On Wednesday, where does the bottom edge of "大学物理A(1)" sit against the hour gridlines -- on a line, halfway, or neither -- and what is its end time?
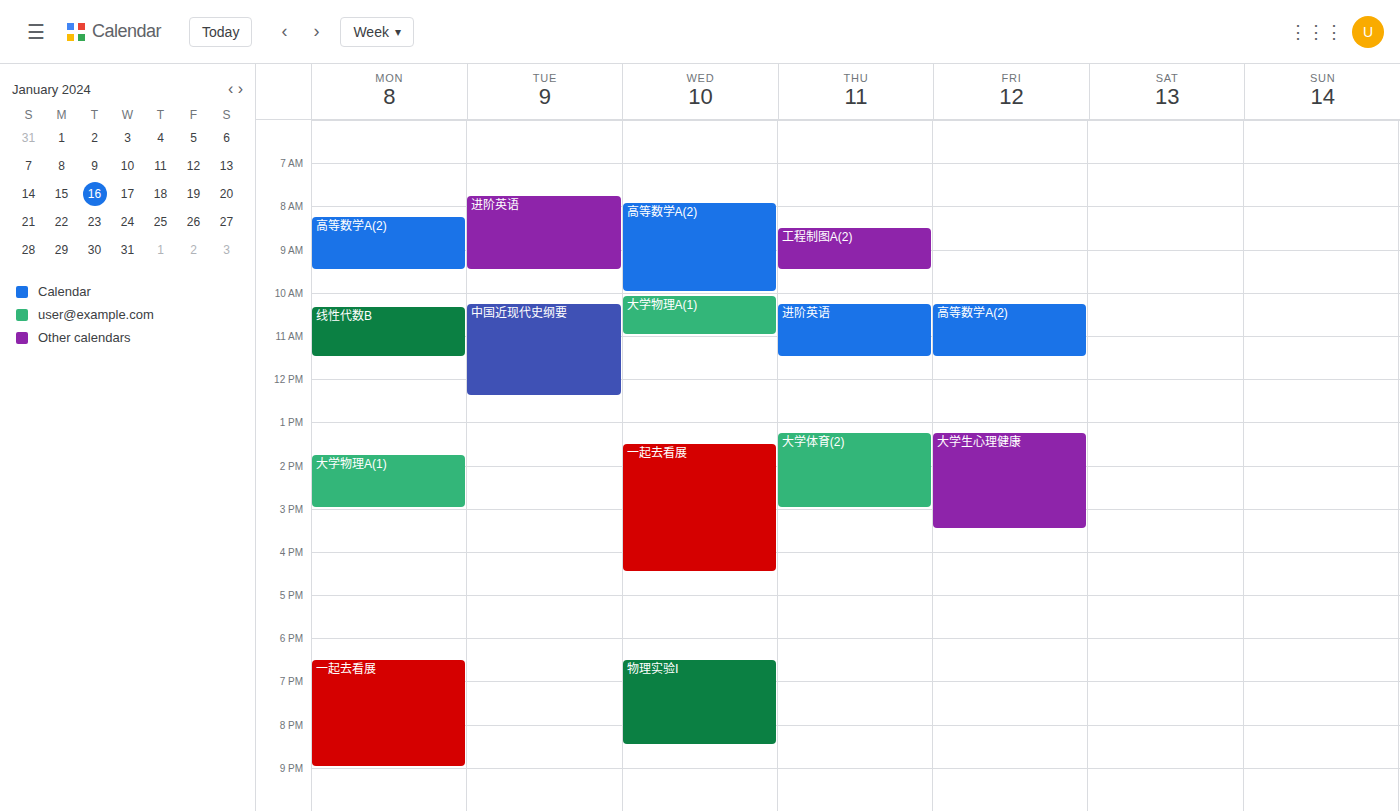
11:00 -- exactly on the 11:00 line.